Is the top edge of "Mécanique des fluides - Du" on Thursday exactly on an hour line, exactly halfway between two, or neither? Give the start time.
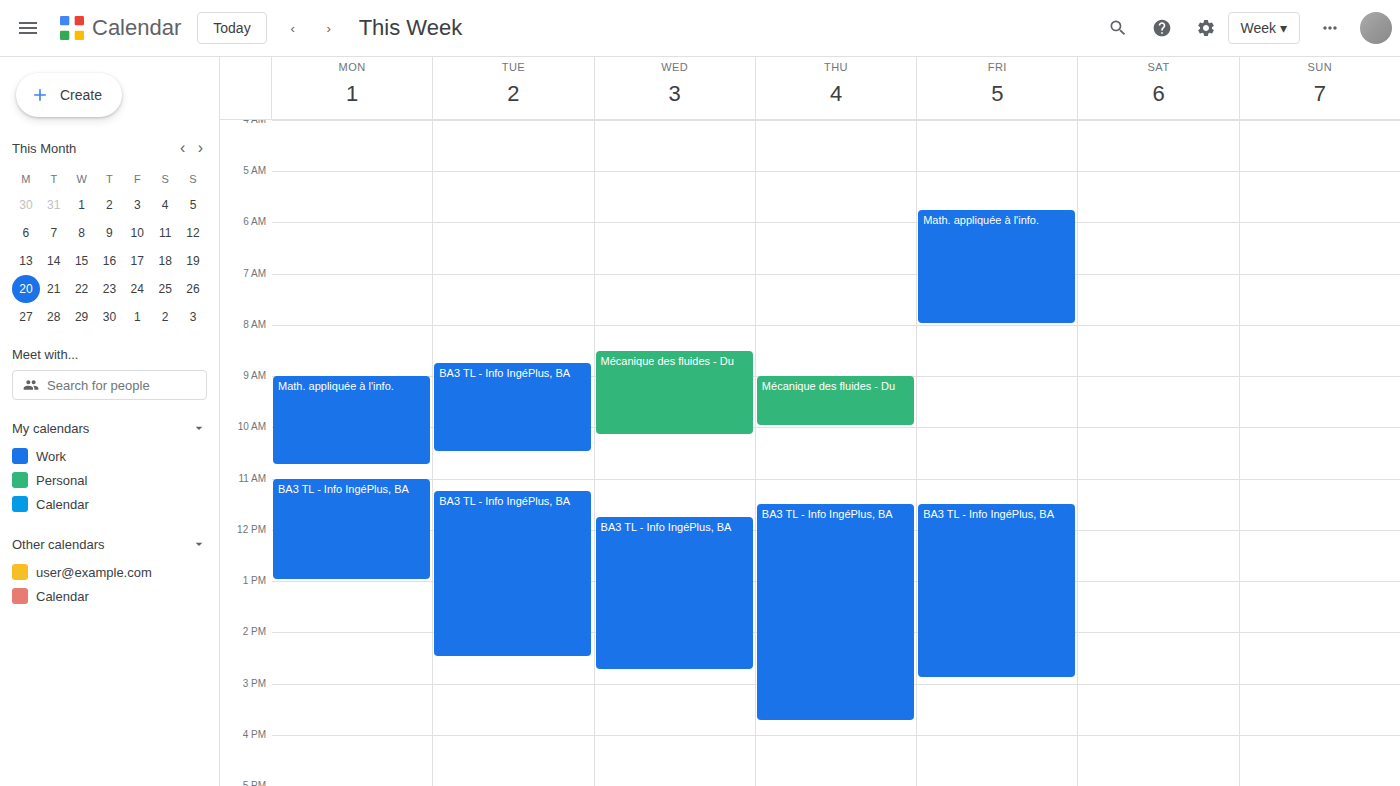
9:00 AM -- exactly on the 9 AM line.